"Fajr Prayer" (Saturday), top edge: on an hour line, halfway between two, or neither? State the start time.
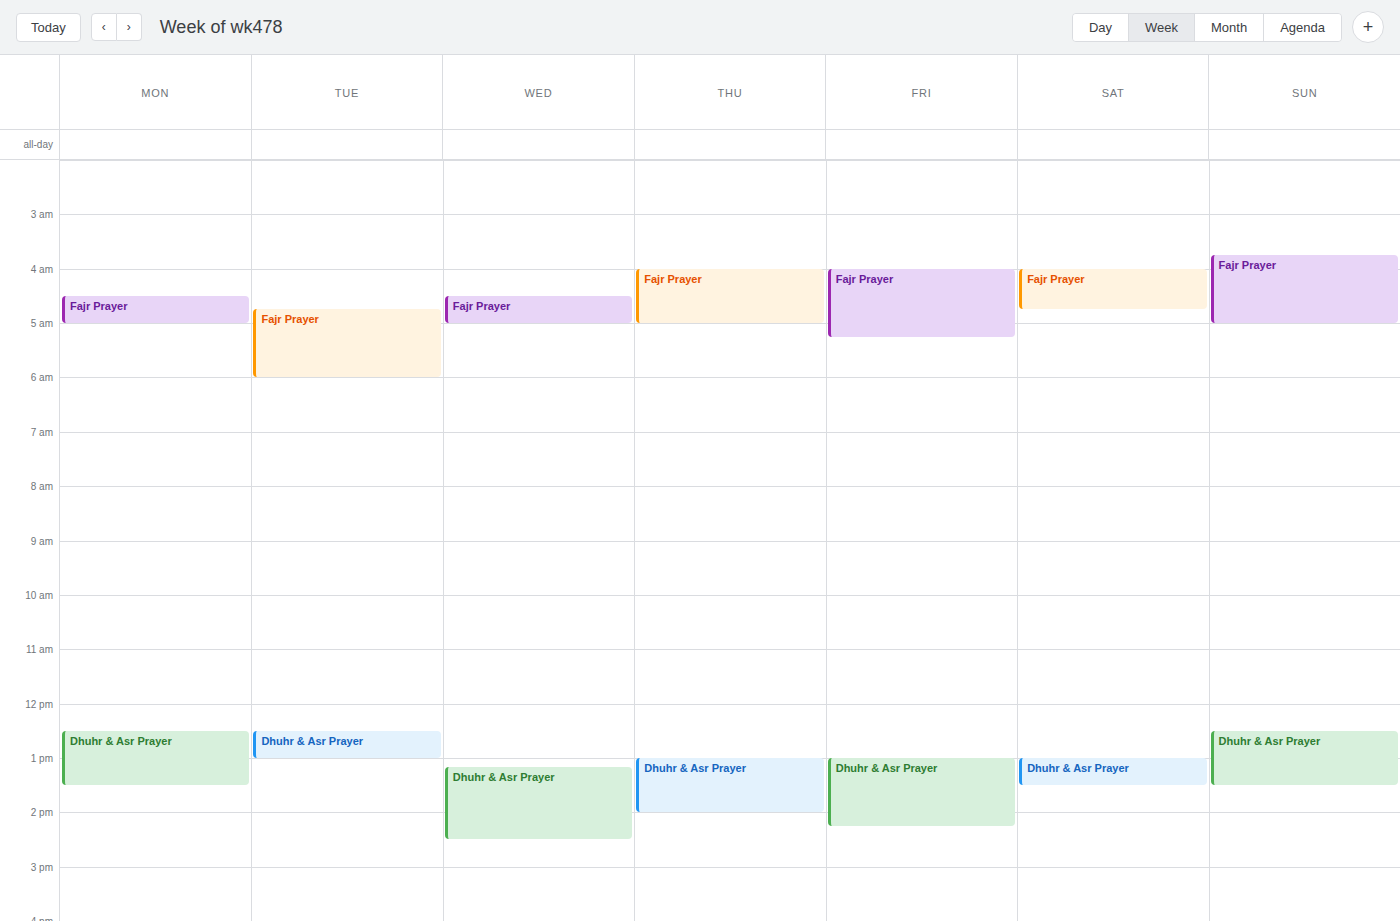
04:00 -- exactly on the 04:00 line.